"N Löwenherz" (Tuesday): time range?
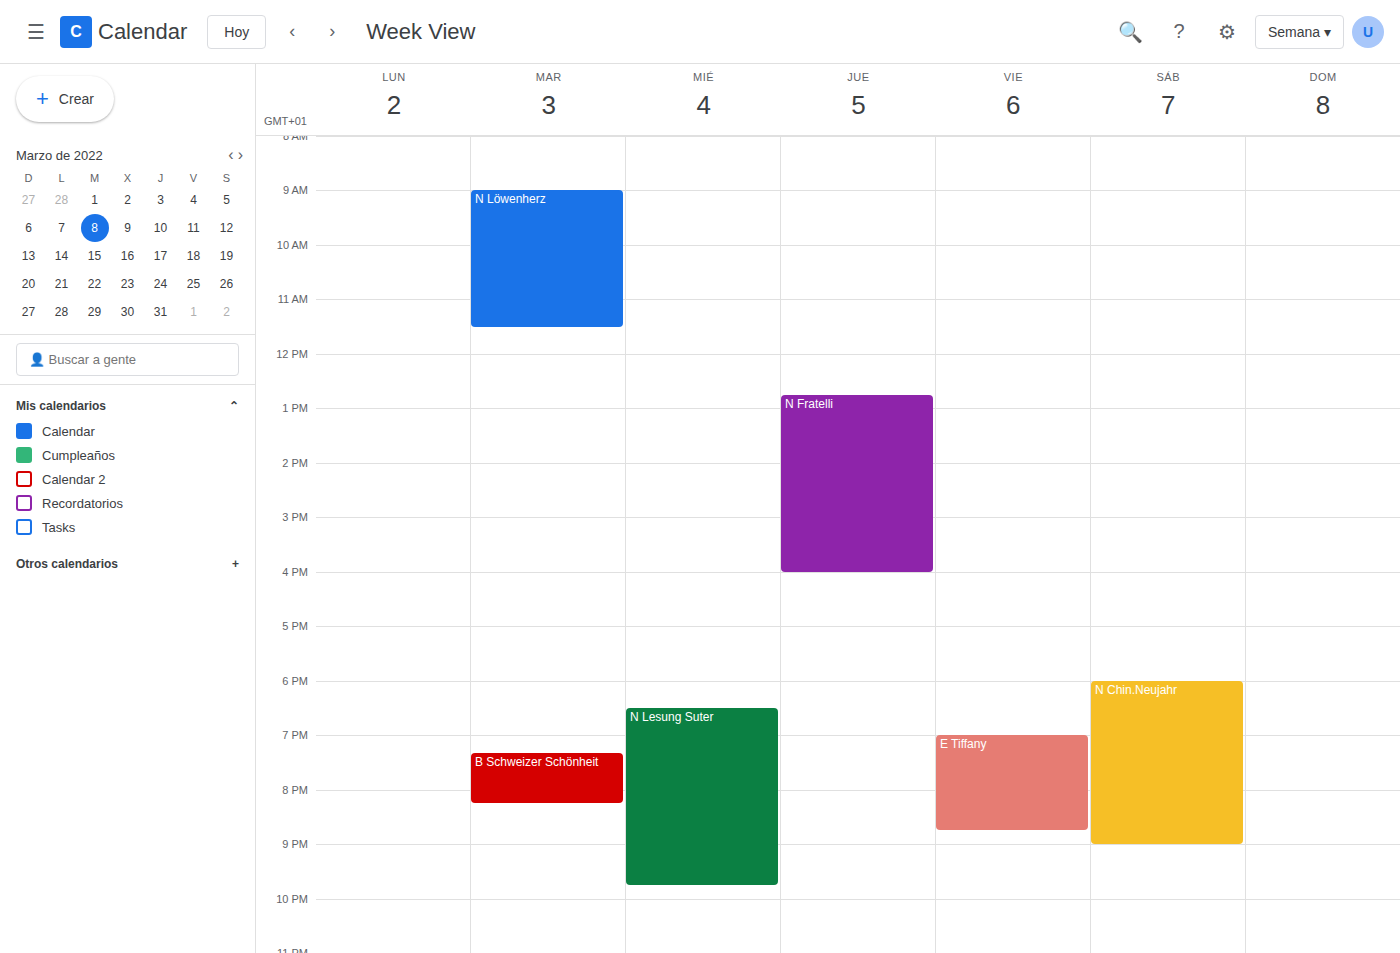
9:00 AM to 11:30 AM